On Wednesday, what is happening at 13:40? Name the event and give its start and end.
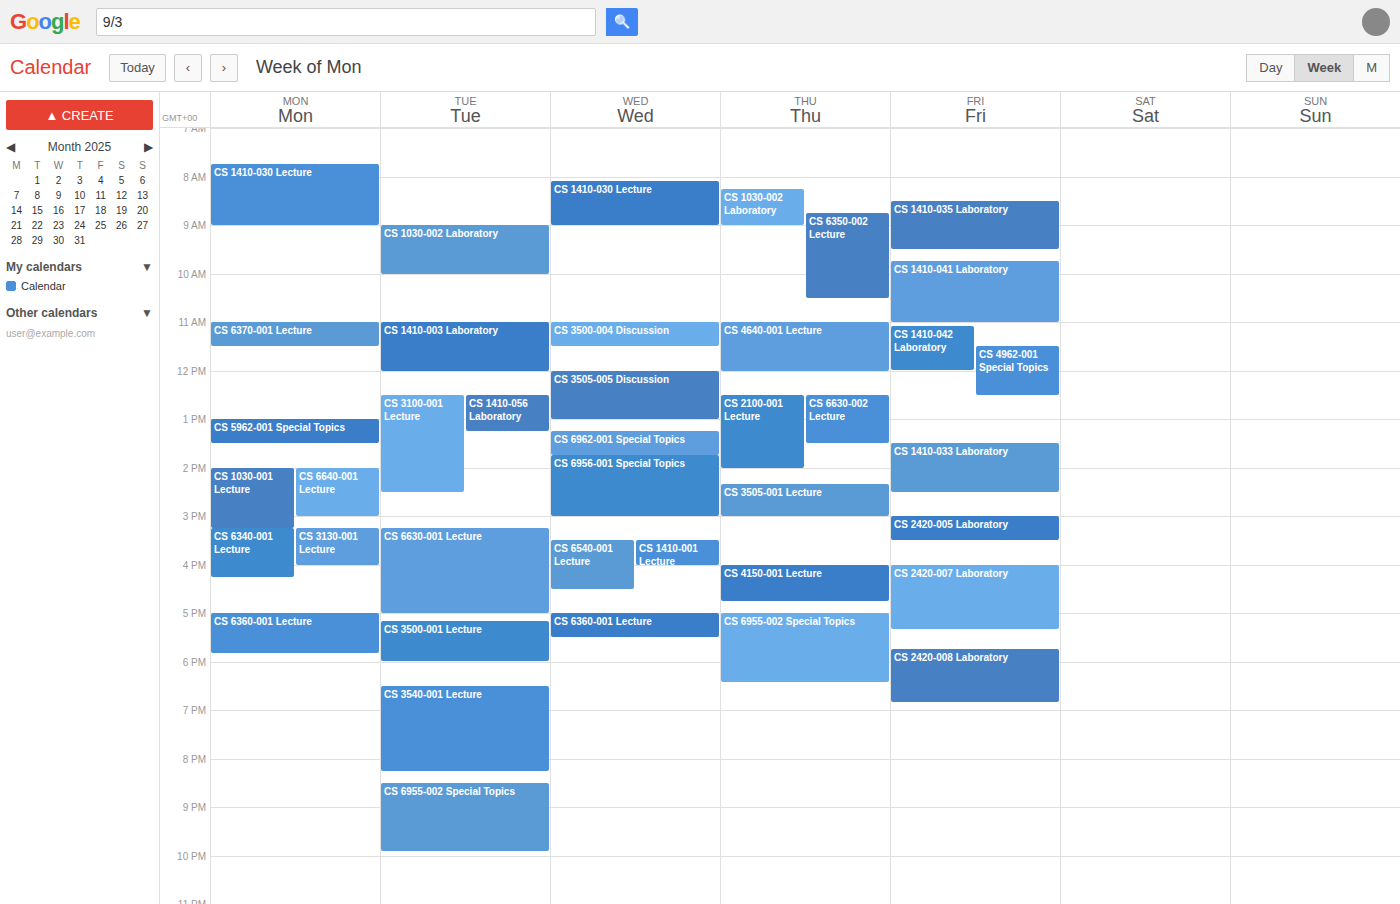
"CS 6962-001 Special Topics", 13:15 to 13:45